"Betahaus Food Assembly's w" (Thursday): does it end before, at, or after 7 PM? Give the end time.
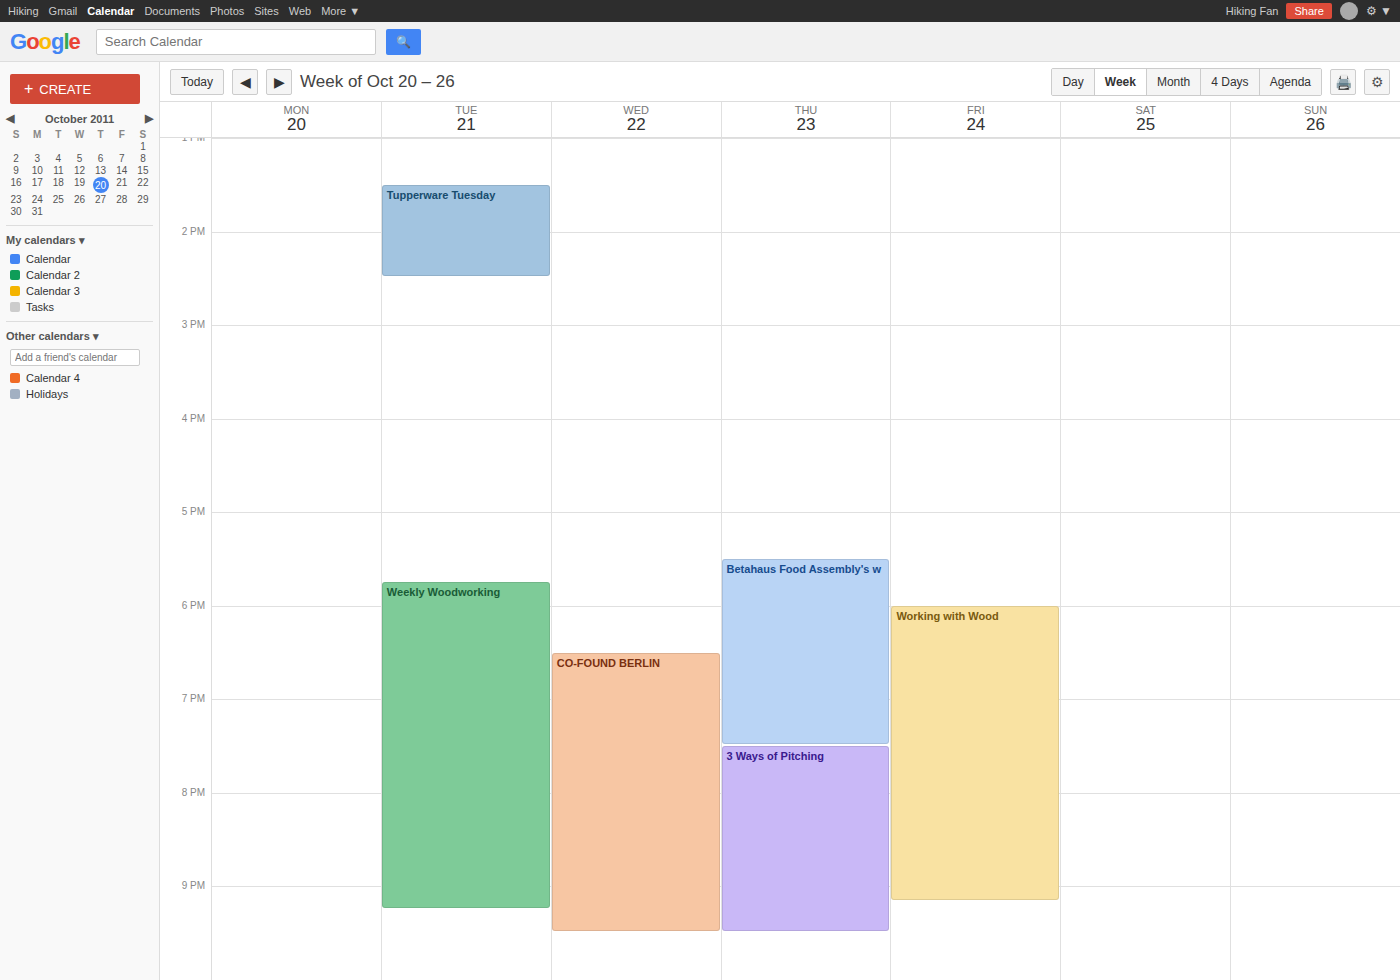
7:30 PM -- after 7 PM, 30 minutes below the 7 PM line.